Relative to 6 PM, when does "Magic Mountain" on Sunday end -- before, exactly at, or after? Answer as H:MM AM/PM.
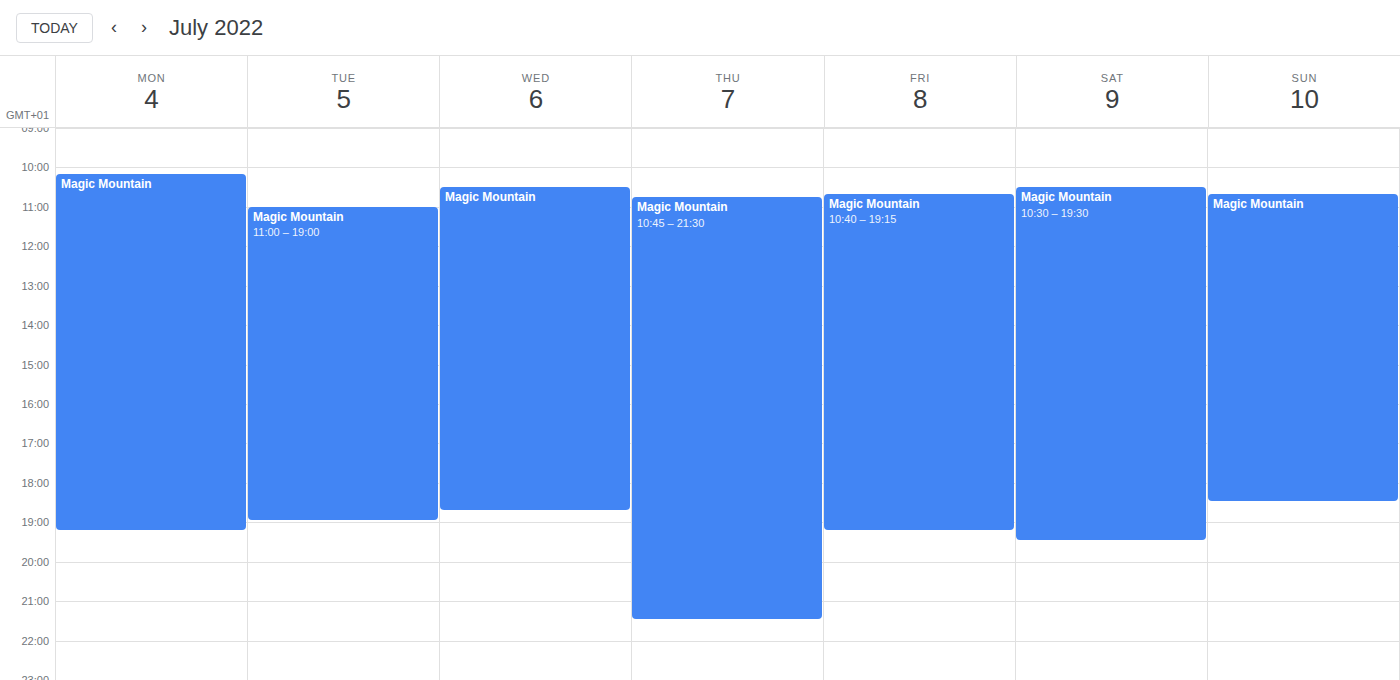
6:30 PM -- after 6 PM, 30 minutes below the 6 PM line.